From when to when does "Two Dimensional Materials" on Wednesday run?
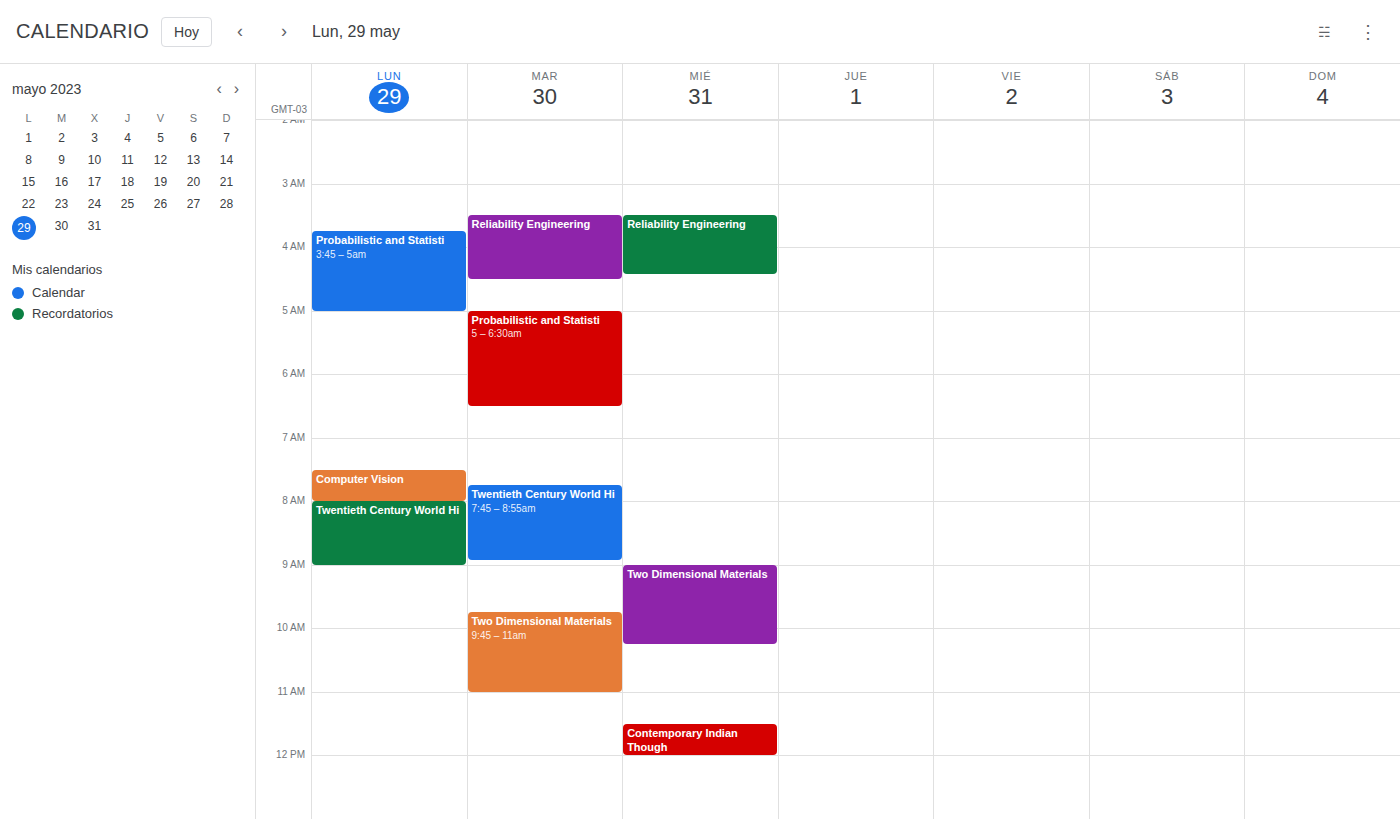
09:00 to 10:15